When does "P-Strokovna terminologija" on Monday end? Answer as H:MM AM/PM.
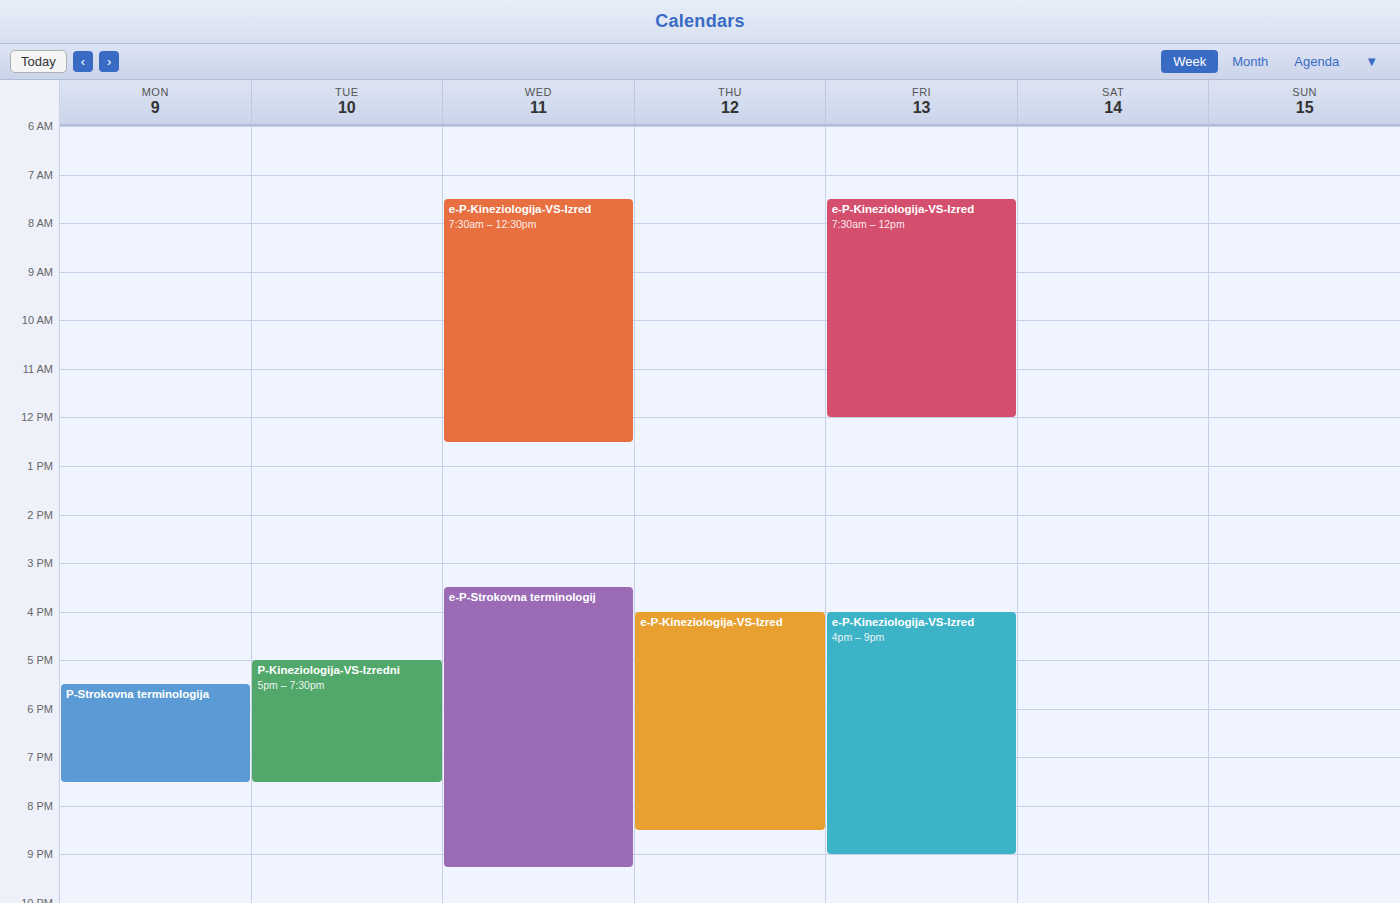
7:30 PM